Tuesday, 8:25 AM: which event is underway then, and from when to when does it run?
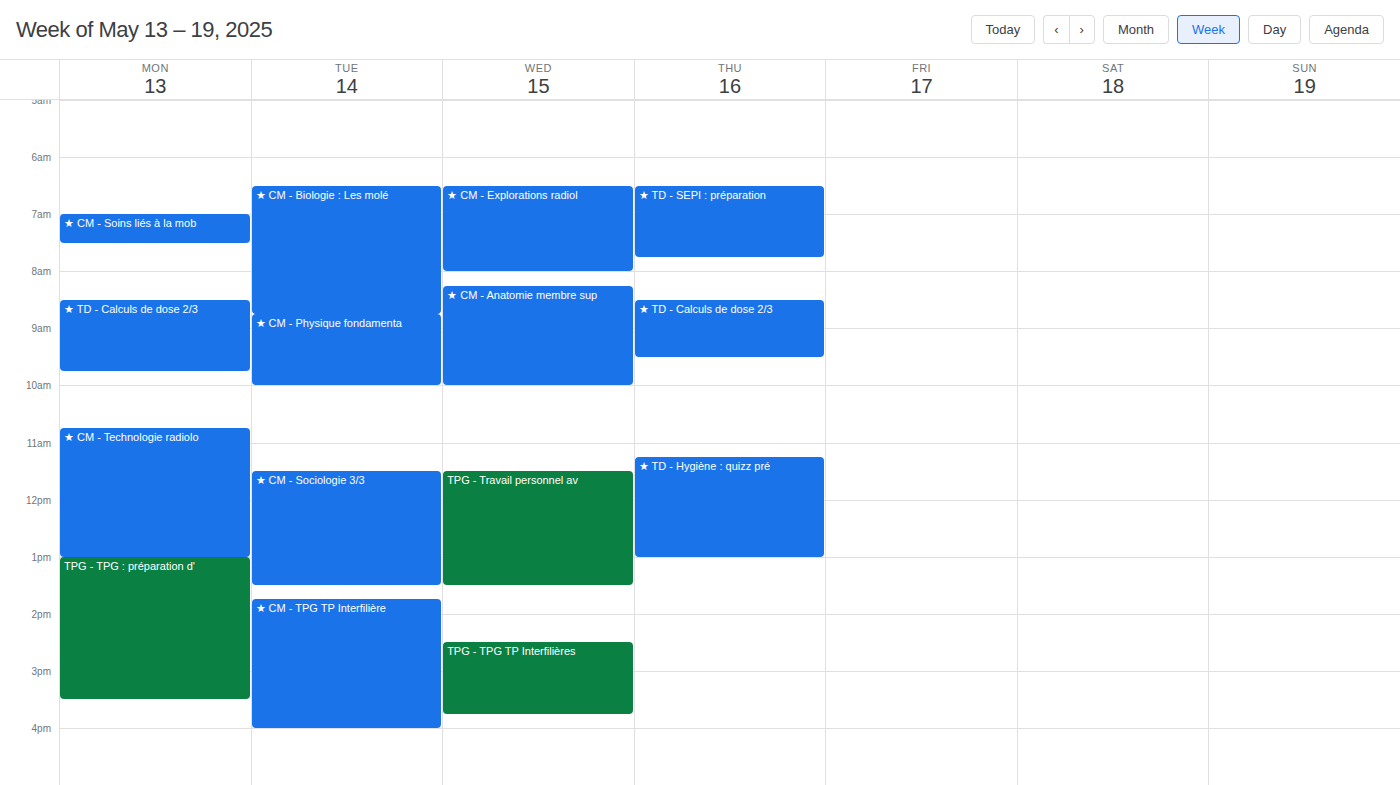
"★ CM - Biologie : Les molé", 6:30 AM to 8:45 AM